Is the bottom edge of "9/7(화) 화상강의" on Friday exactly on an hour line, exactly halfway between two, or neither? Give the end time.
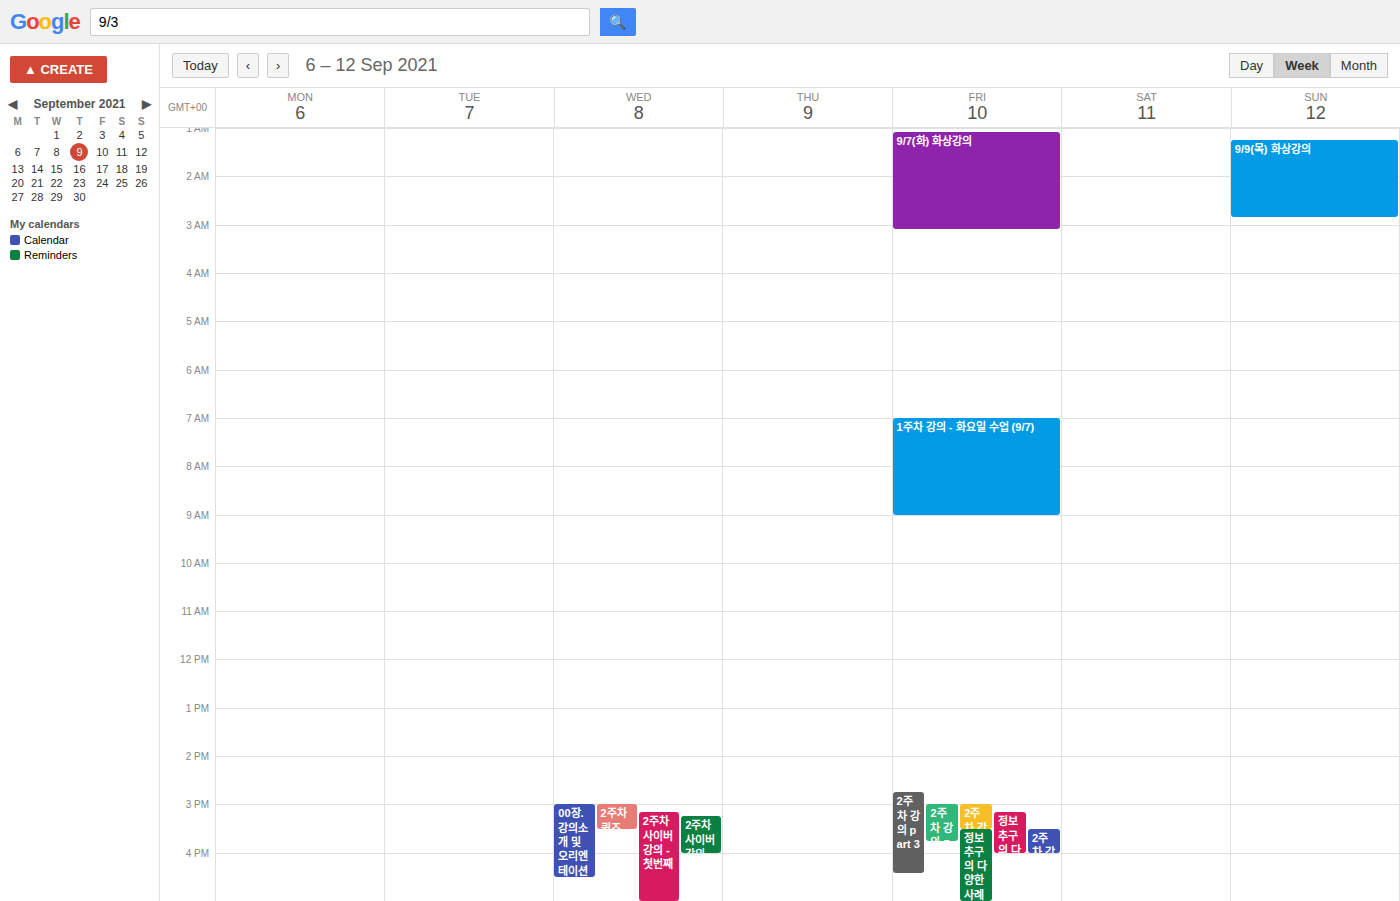
3:05 AM -- neither: 5 minutes below the 3 AM line and 55 minutes above the 4 AM line.